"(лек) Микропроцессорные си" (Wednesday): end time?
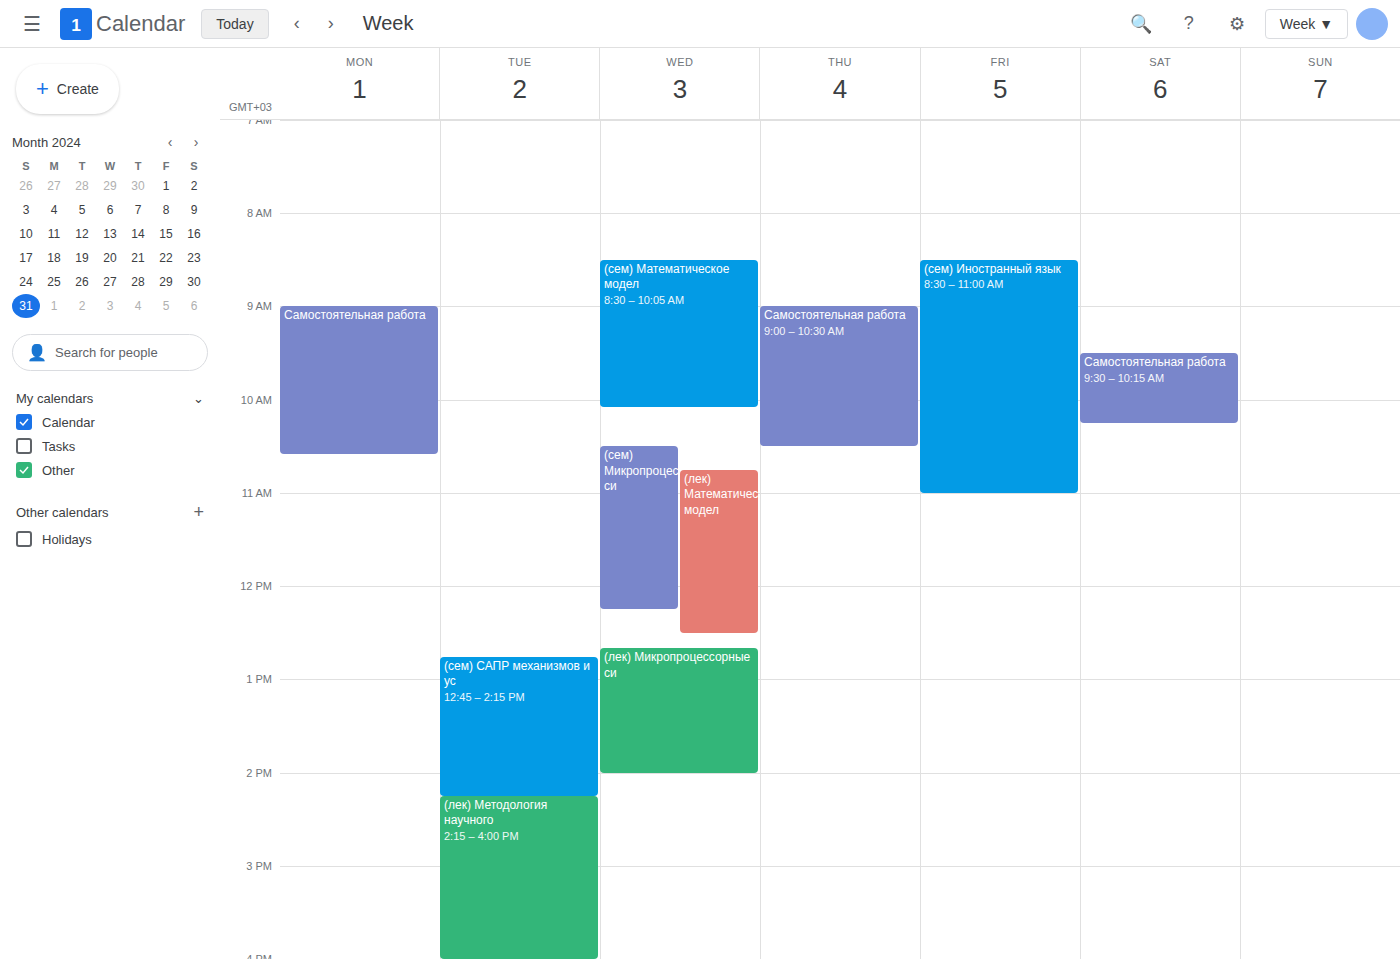
2:00 PM